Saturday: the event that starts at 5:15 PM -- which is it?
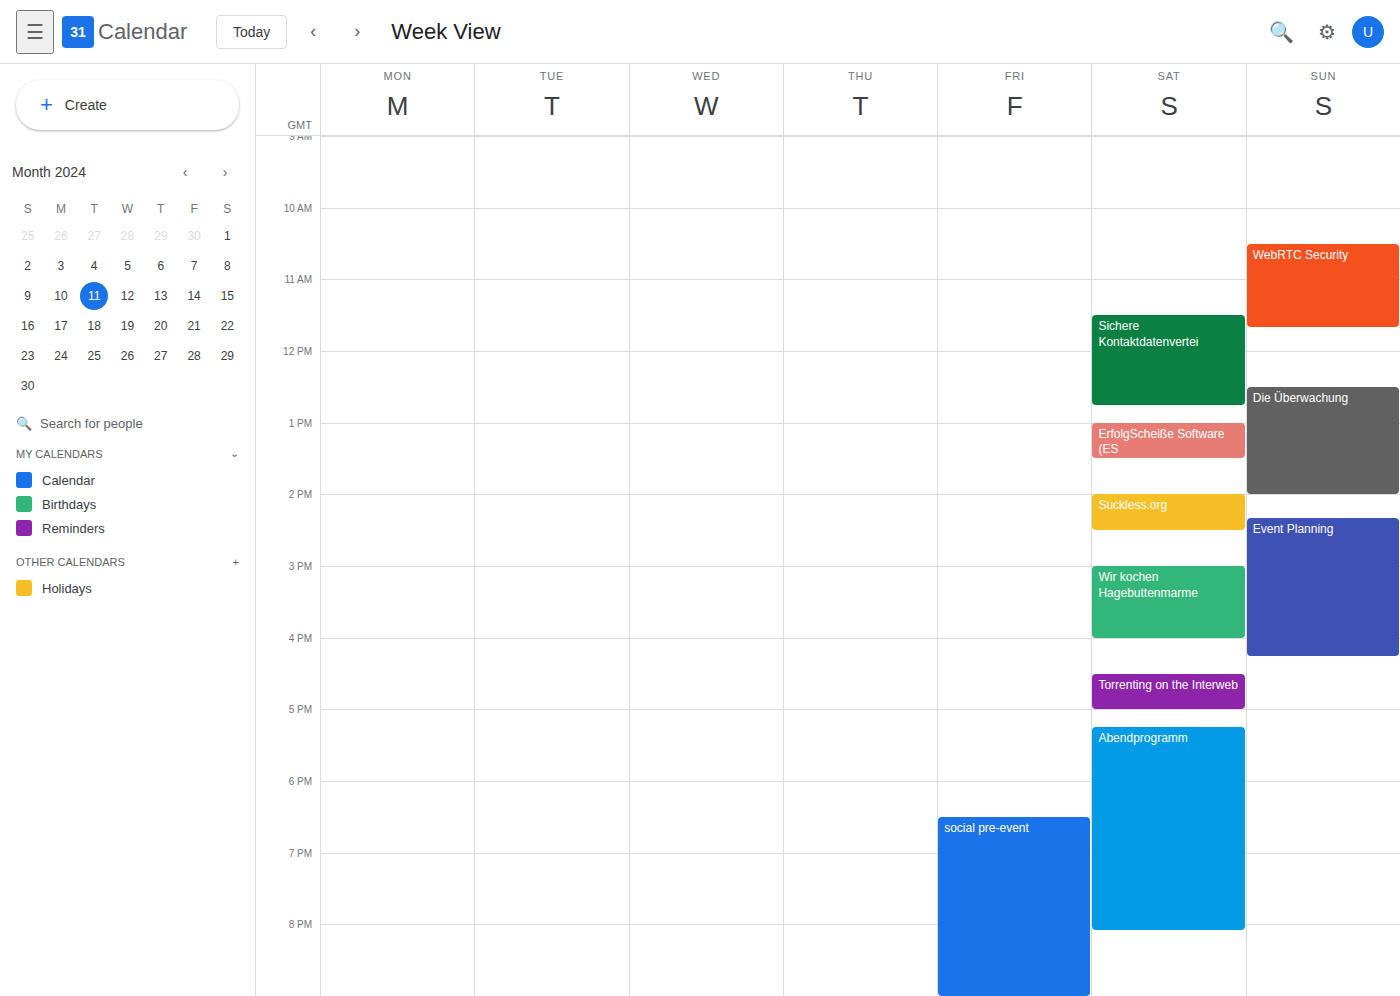
"Abendprogramm"